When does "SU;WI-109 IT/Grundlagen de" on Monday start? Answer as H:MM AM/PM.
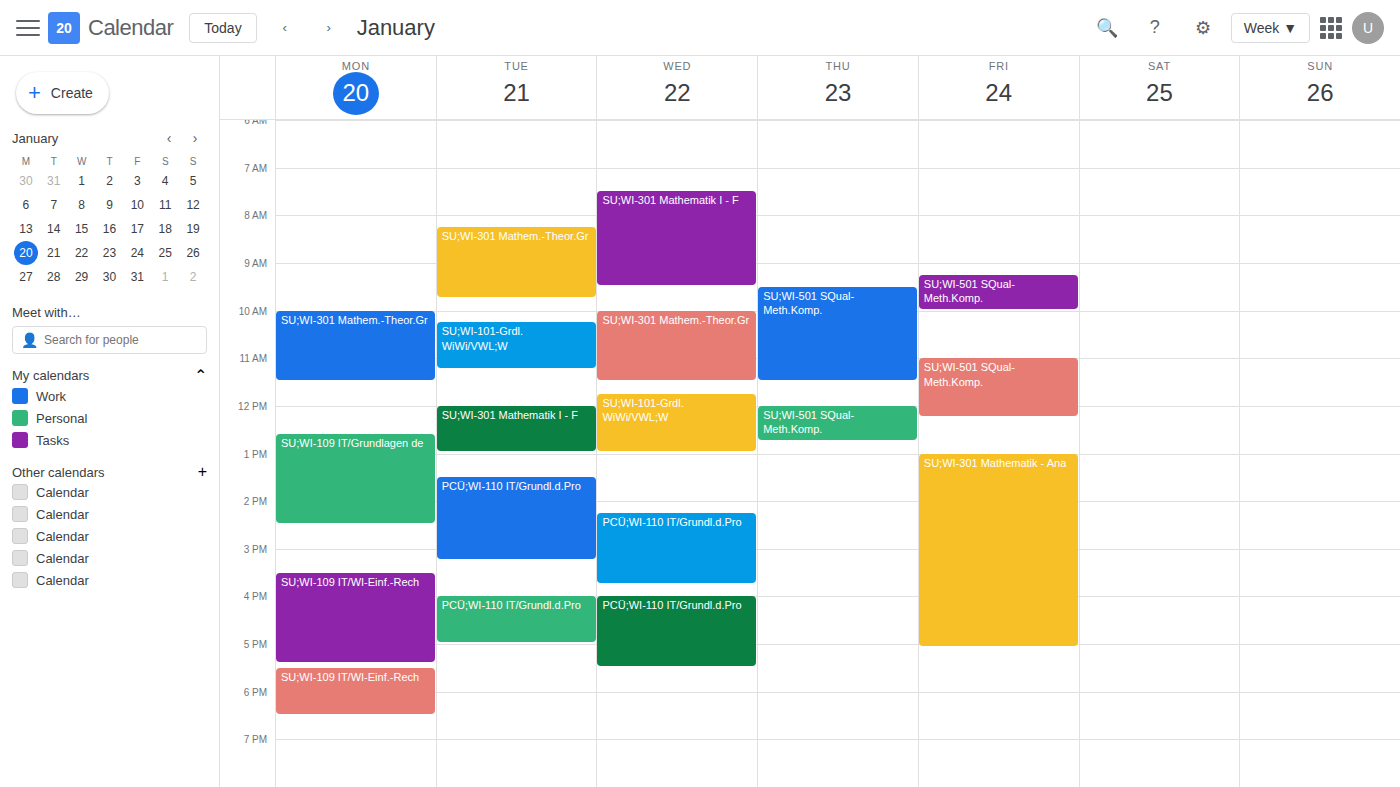
12:35 PM